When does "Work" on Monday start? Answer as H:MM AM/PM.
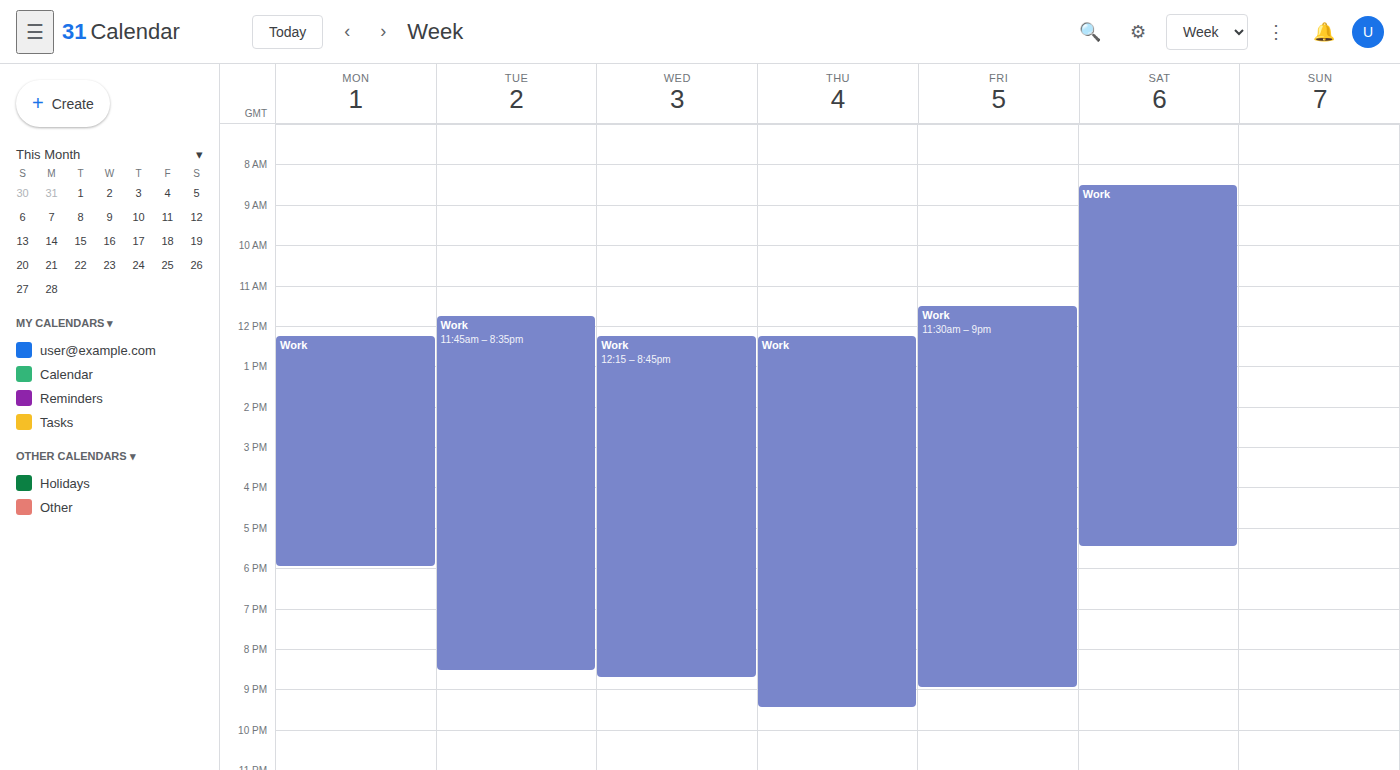
12:15 PM